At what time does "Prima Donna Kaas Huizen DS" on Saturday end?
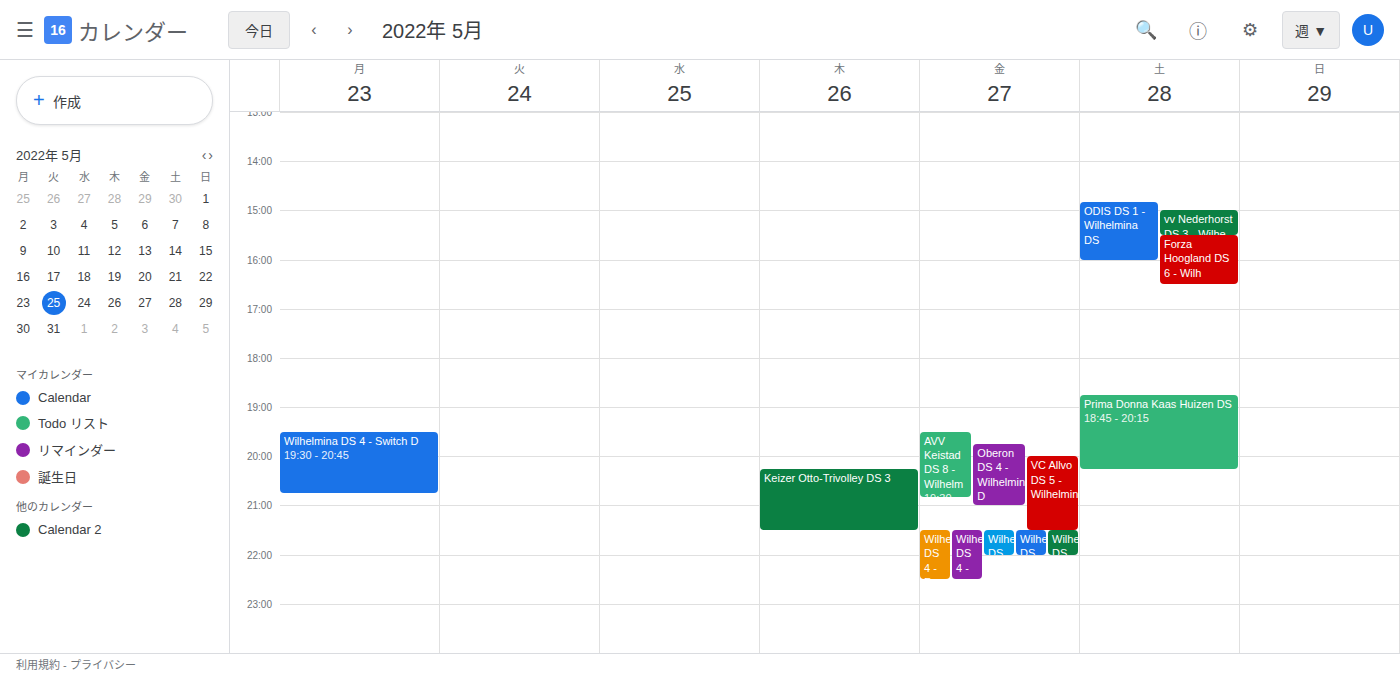
8:15 PM